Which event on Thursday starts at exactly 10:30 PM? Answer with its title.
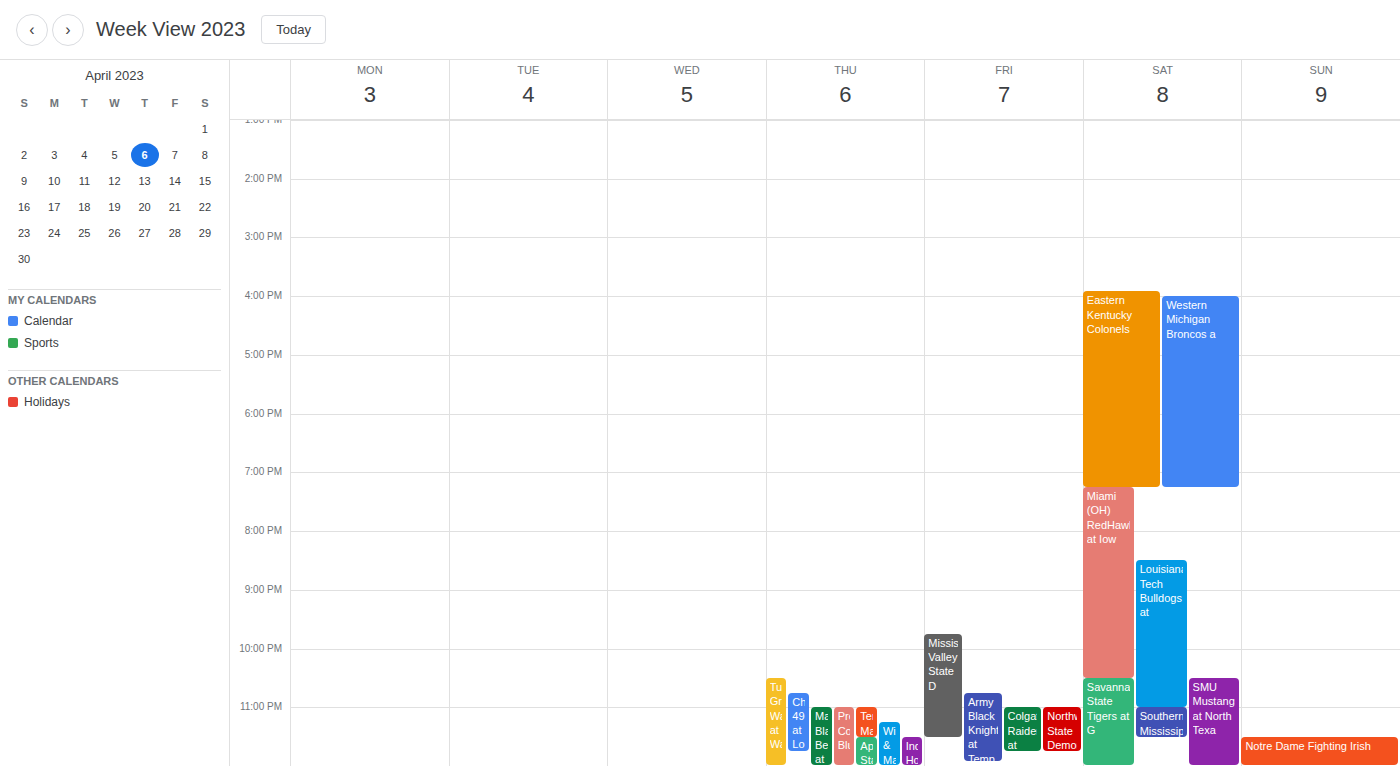
"Tulane Green Wave at Wake"